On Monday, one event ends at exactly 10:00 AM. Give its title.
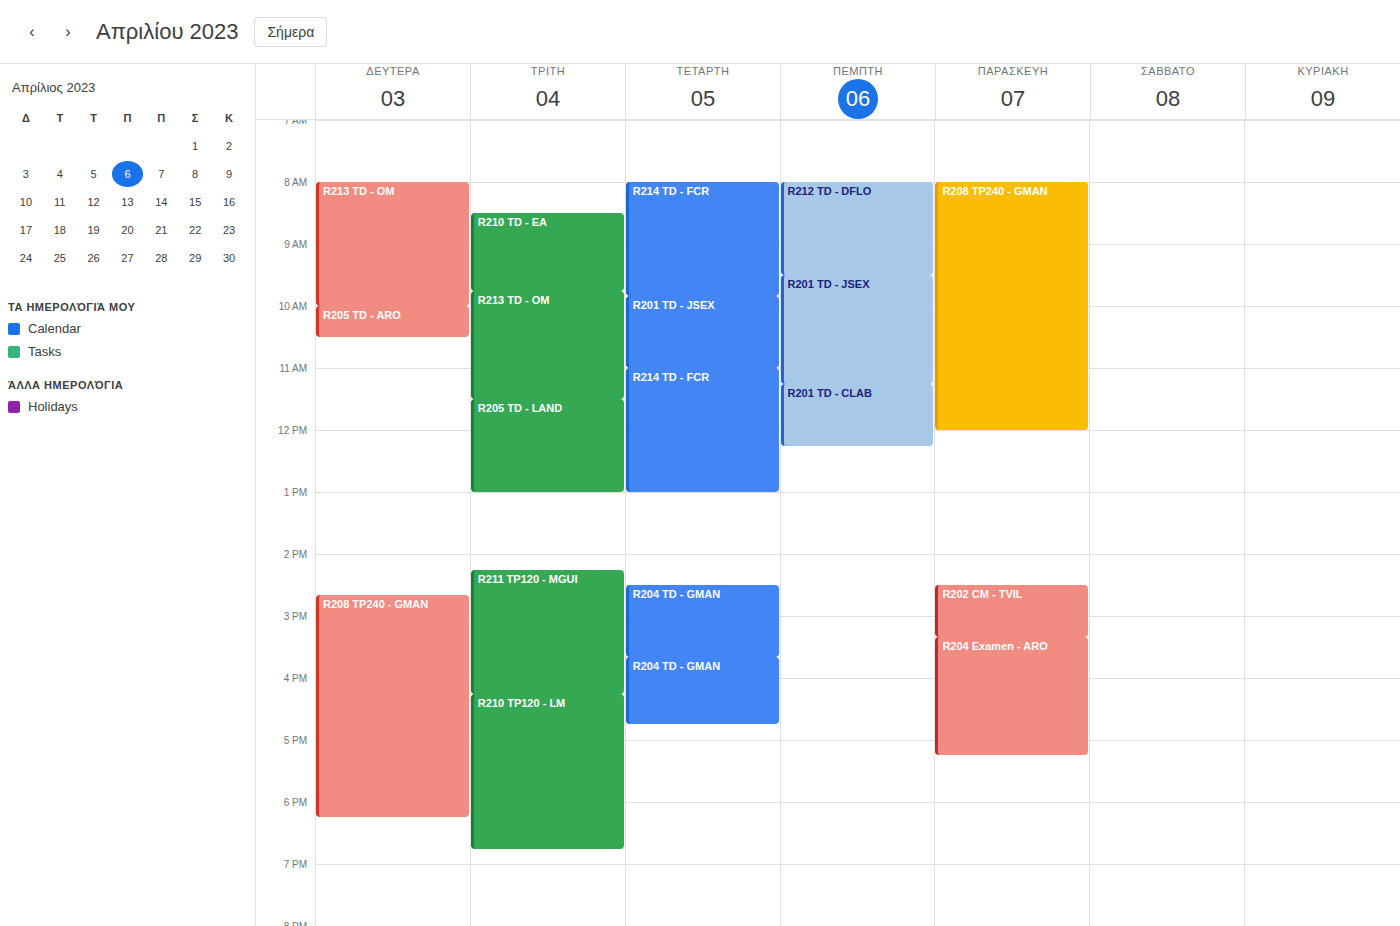
"R213 TD - OM"